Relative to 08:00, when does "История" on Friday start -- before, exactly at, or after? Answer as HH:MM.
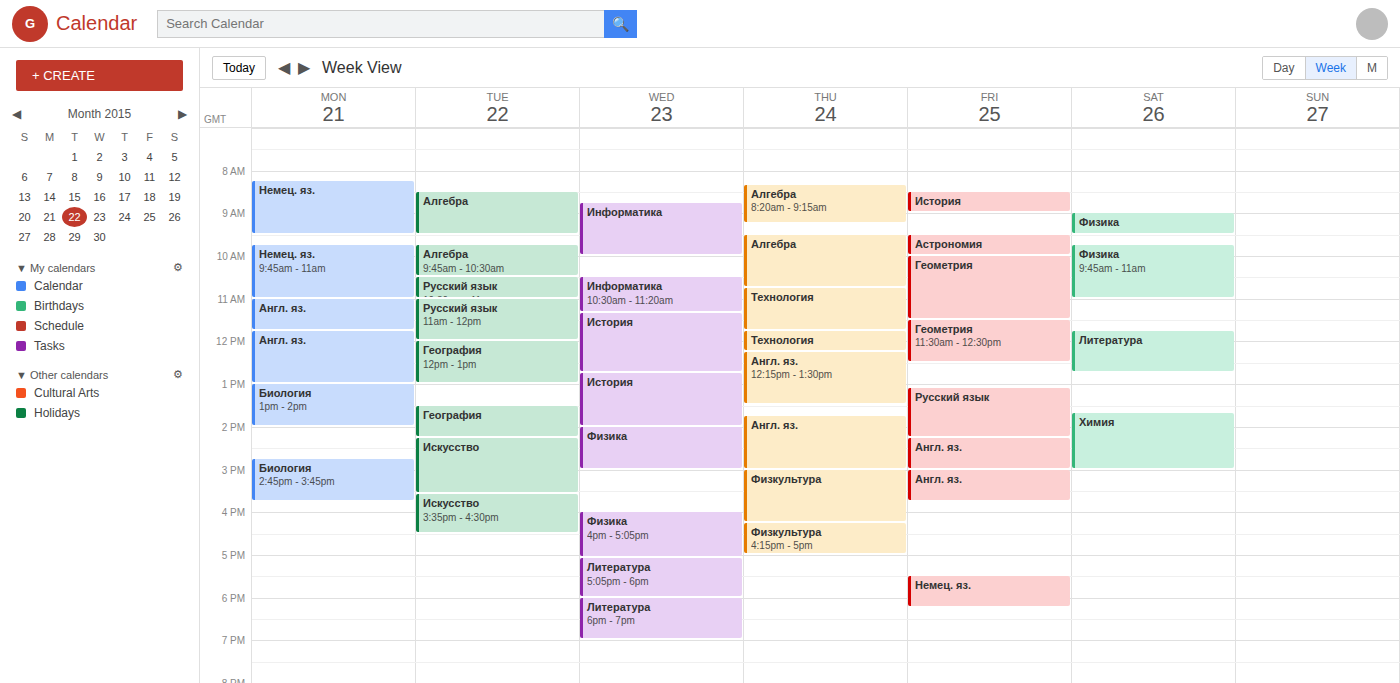
08:30 -- after 08:00, 30 minutes below the 08:00 line.